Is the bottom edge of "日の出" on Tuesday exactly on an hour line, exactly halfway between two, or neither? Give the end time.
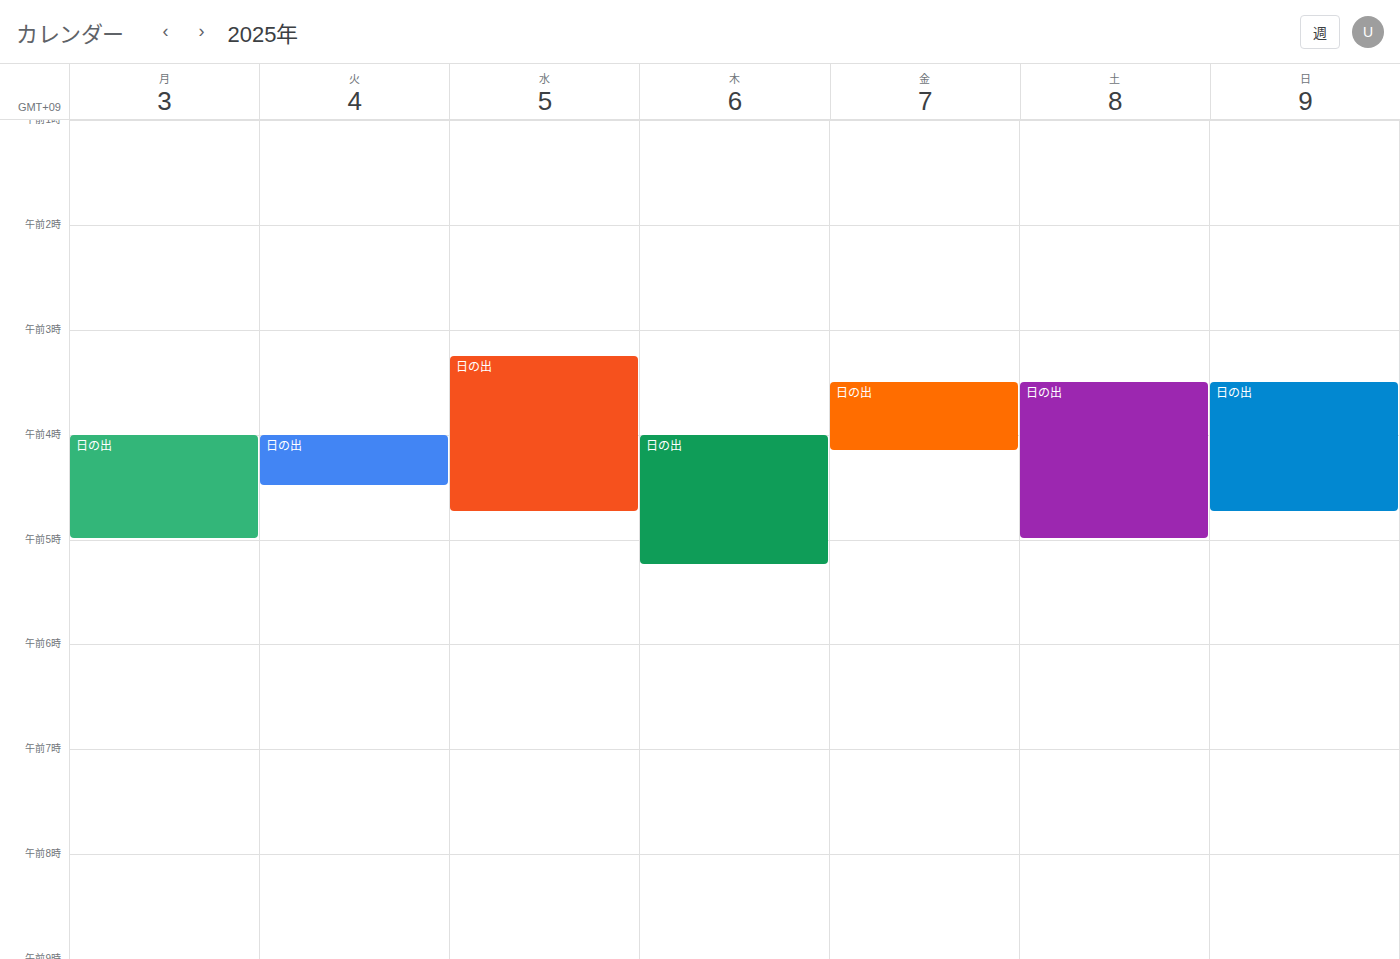
4:30 AM -- halfway between the 4 AM and 5 AM lines.